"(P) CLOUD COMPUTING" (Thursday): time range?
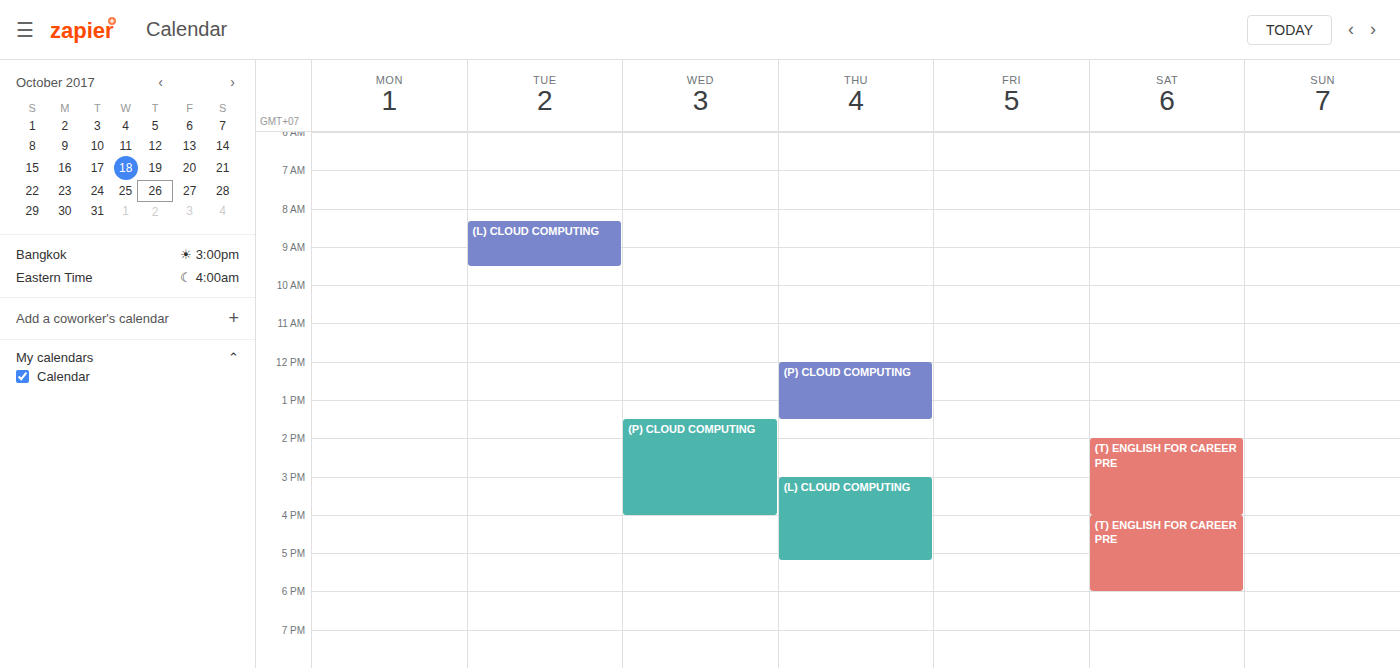
12:00 PM to 1:30 PM